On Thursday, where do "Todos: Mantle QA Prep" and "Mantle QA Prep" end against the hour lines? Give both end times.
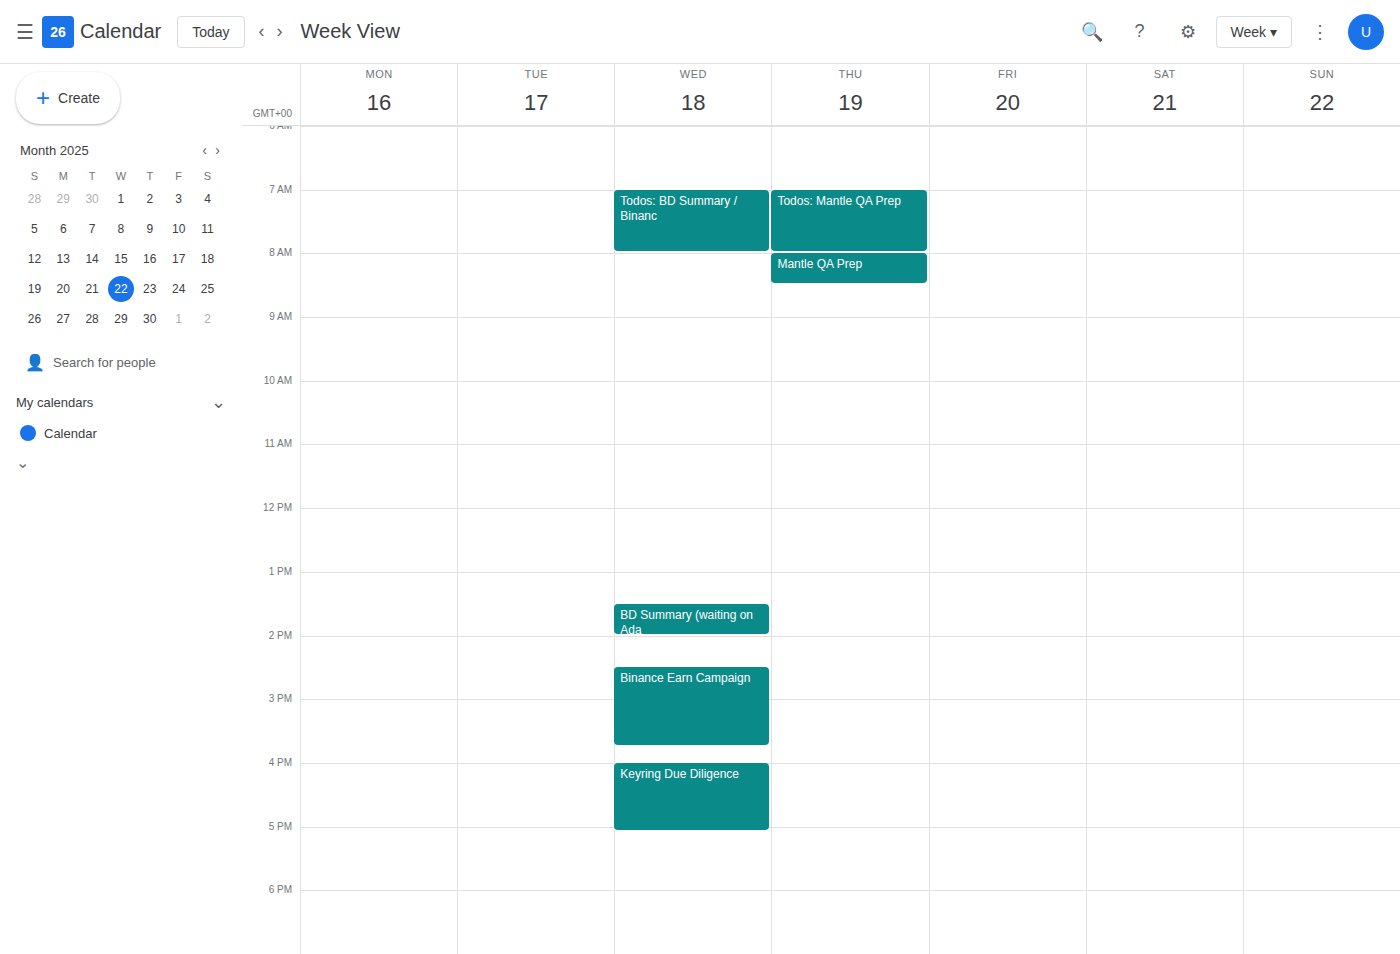
"Todos: Mantle QA Prep": 8:00 AM, exactly on the 8 AM line. "Mantle QA Prep": 8:30 AM, halfway between the 8 AM and 9 AM lines.